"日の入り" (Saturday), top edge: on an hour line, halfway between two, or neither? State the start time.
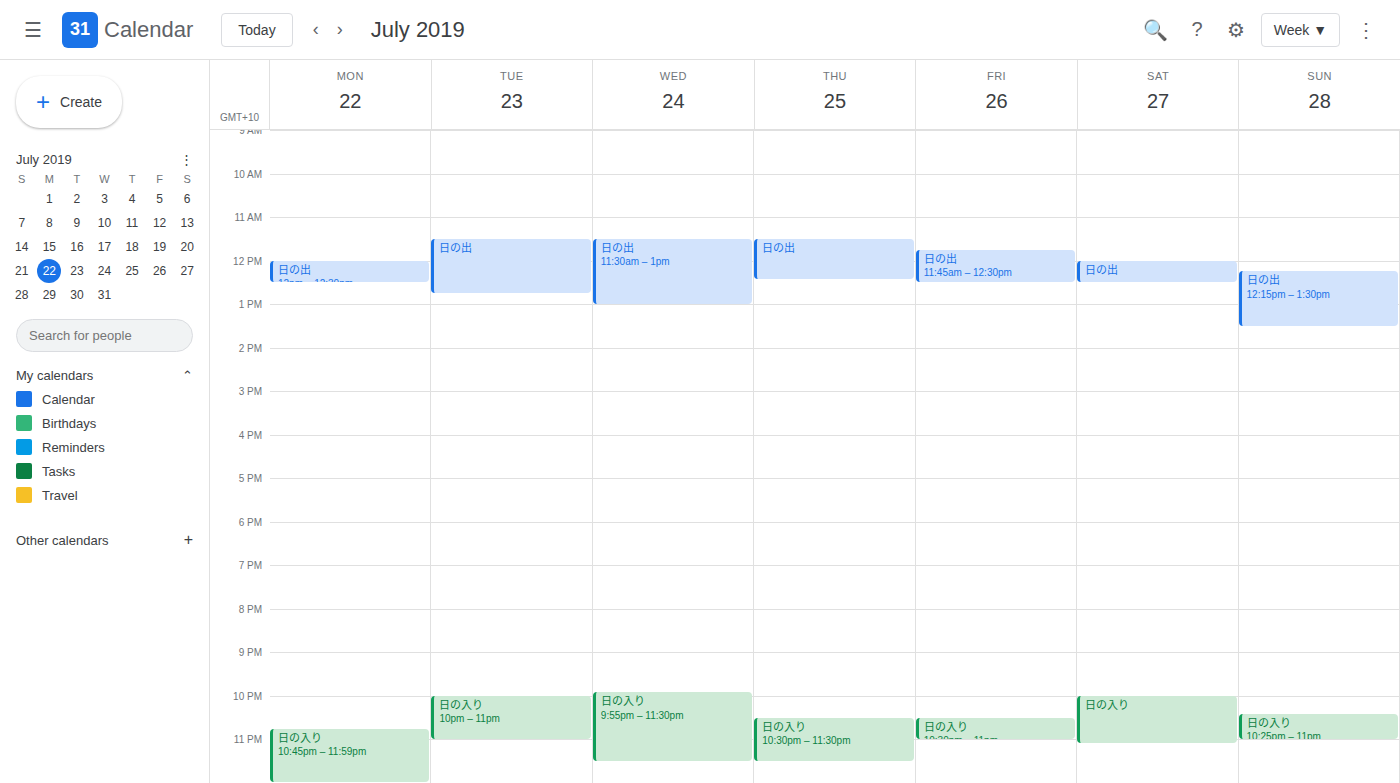
10:00 PM -- exactly on the 10 PM line.